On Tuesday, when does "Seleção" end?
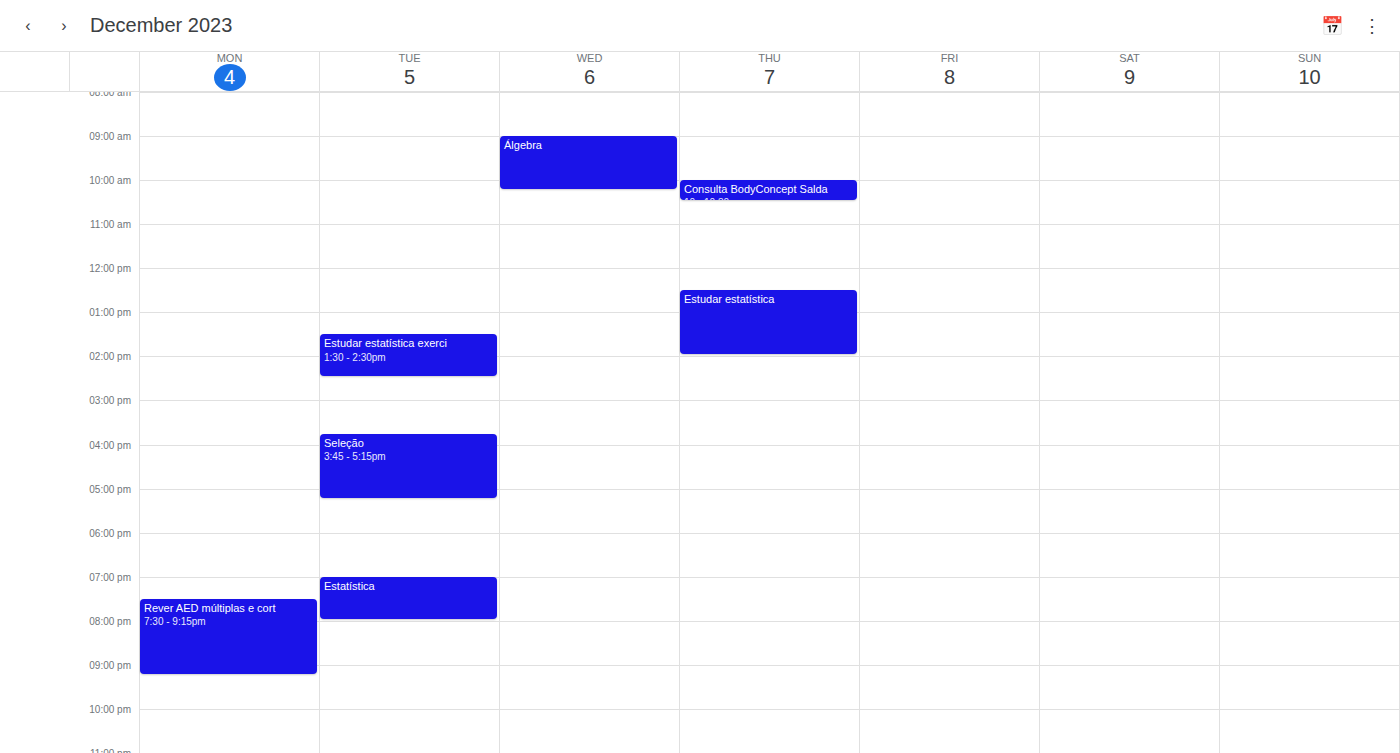
5:15 PM